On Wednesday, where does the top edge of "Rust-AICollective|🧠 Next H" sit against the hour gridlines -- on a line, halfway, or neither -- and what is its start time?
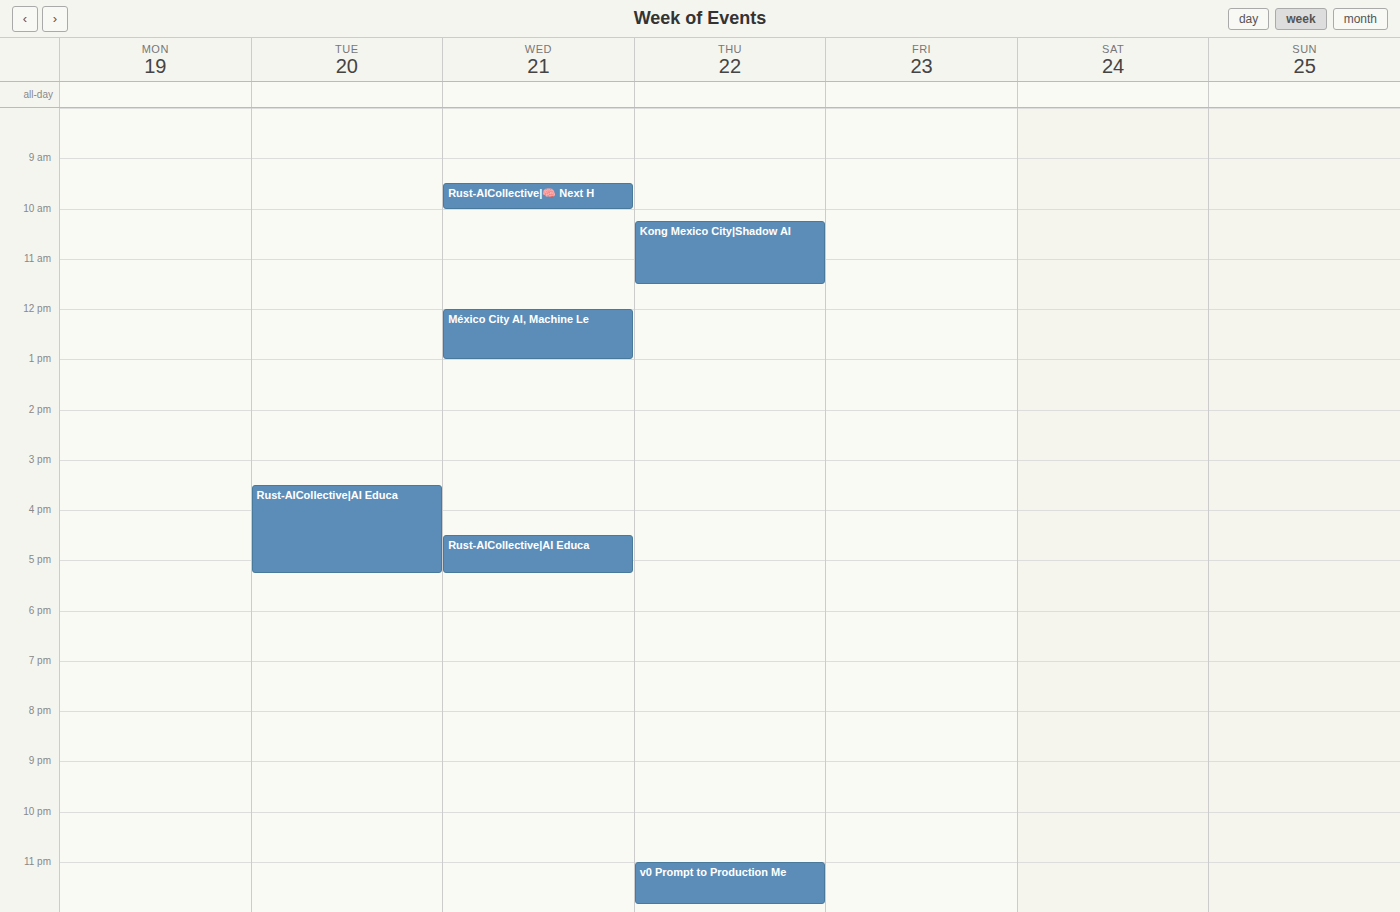
9:30 AM -- halfway between the 9 AM and 10 AM lines.